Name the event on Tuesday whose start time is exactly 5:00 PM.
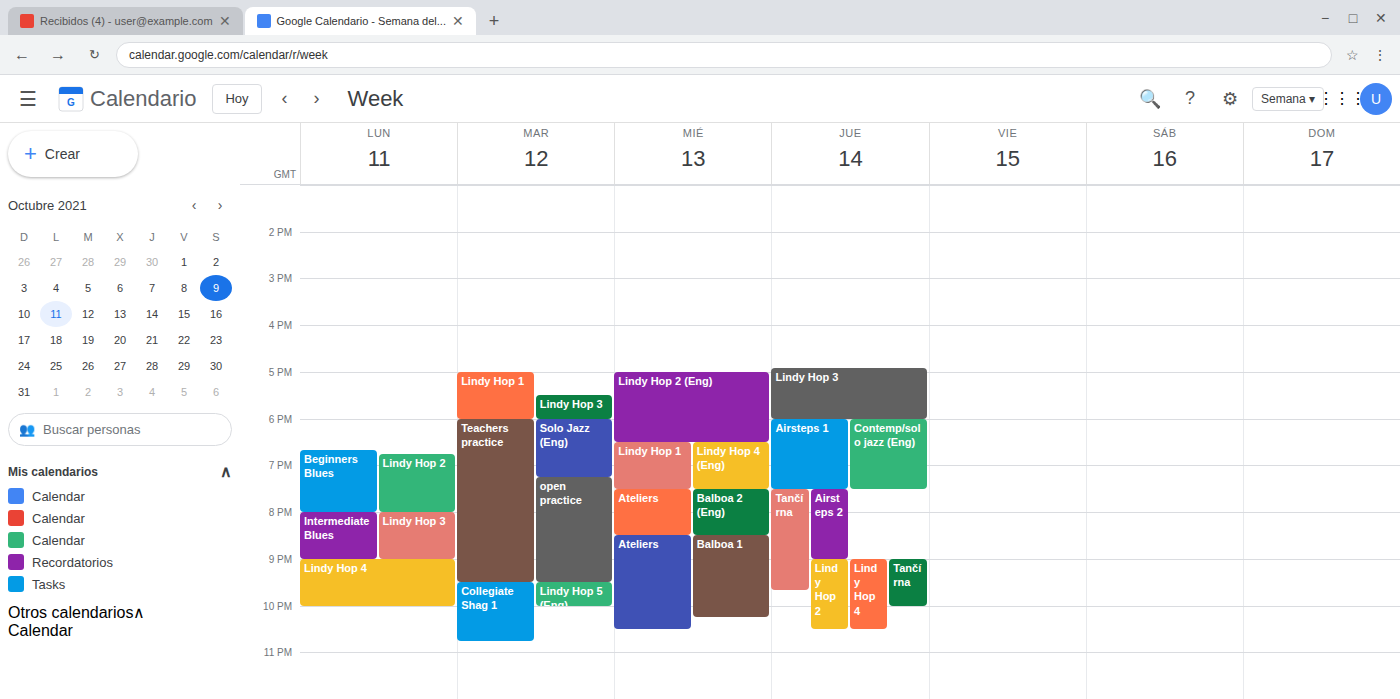
"Lindy Hop 1"